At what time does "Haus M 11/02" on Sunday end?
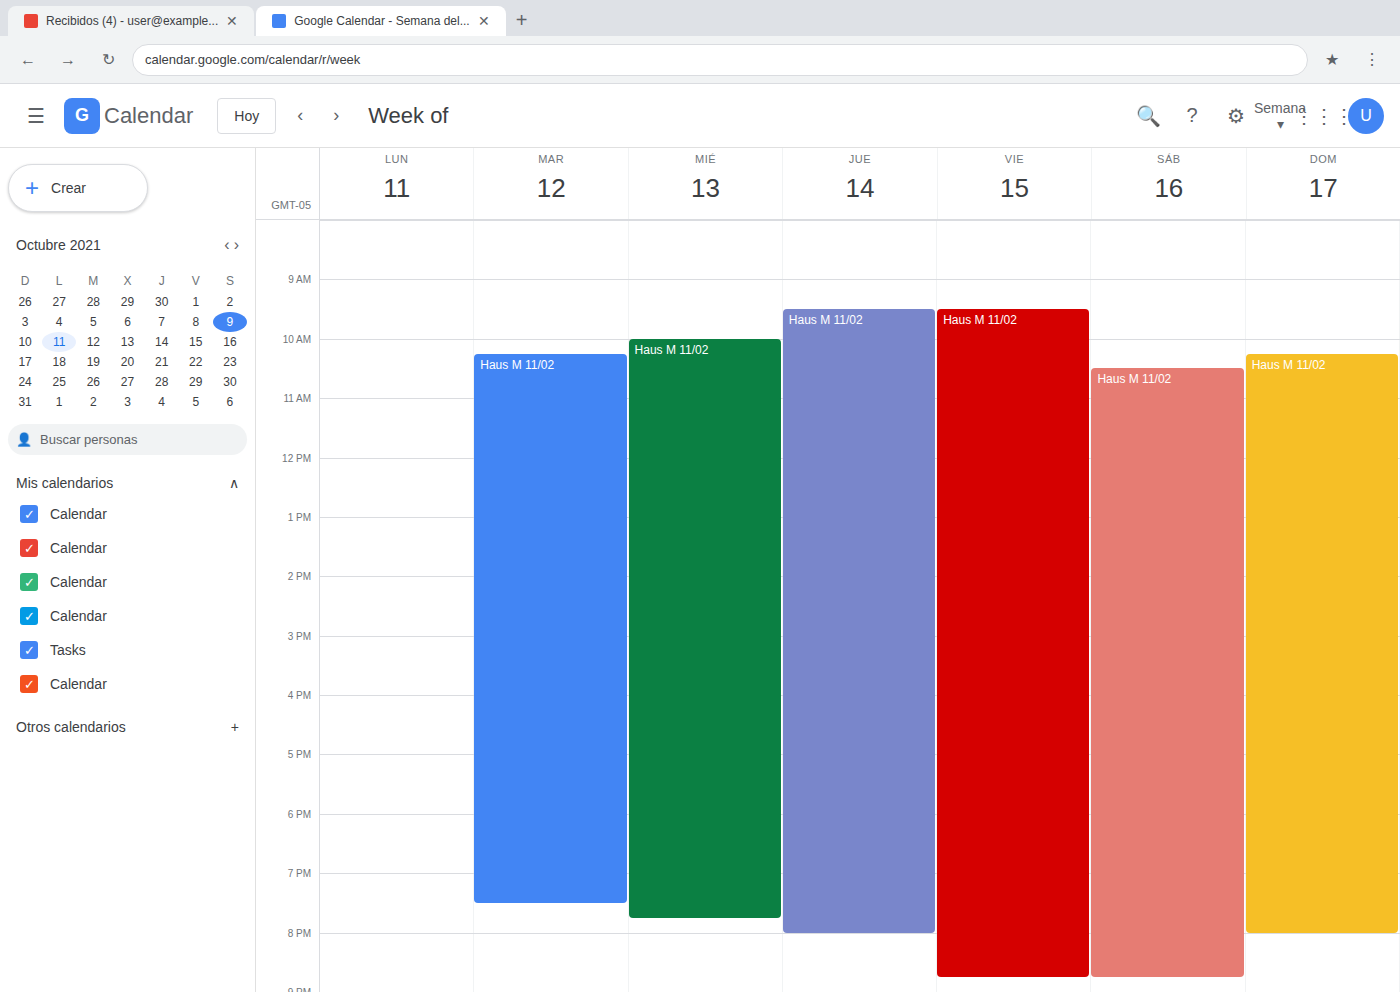
20:00